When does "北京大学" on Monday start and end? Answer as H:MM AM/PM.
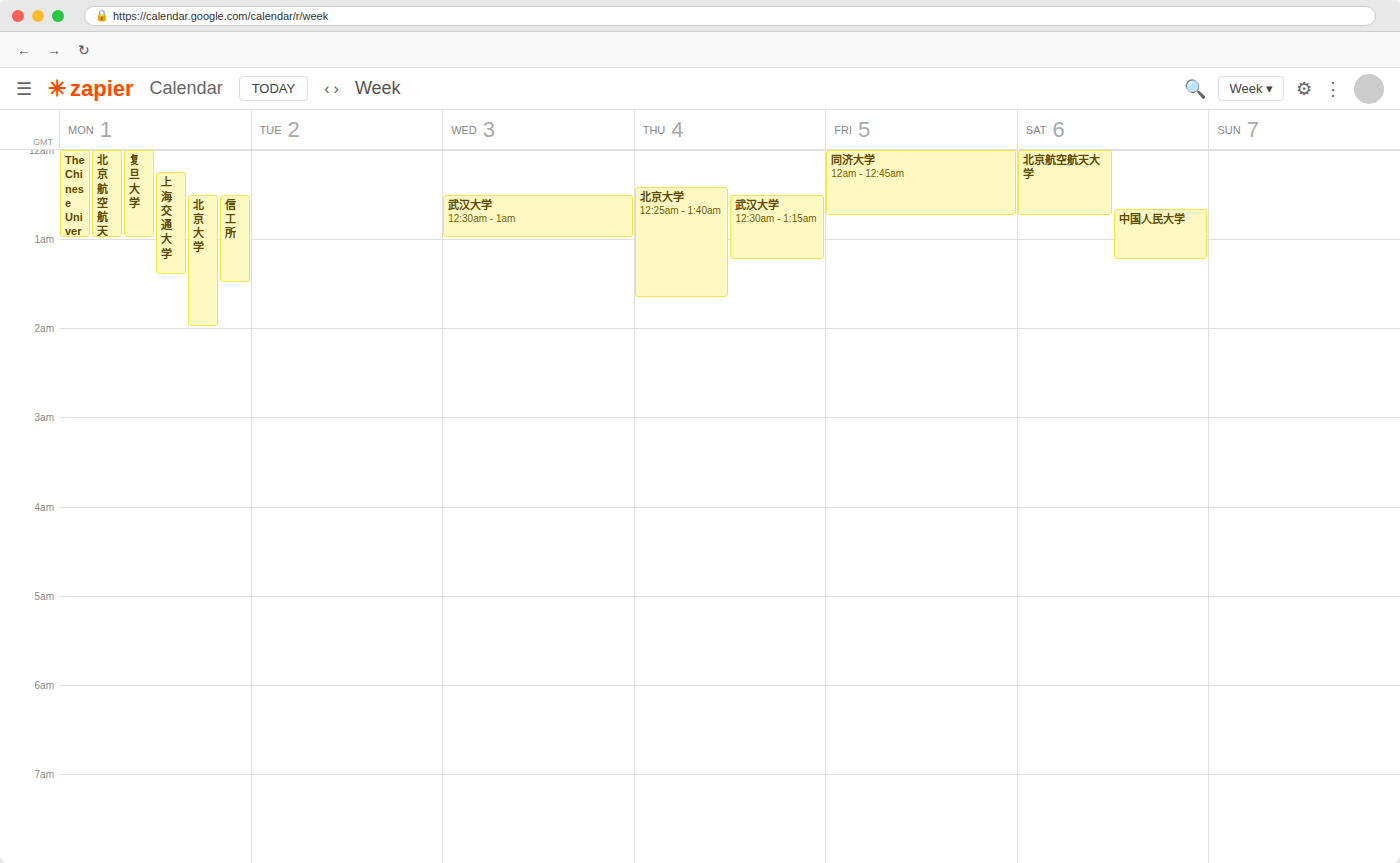
12:30 AM to 2:00 AM